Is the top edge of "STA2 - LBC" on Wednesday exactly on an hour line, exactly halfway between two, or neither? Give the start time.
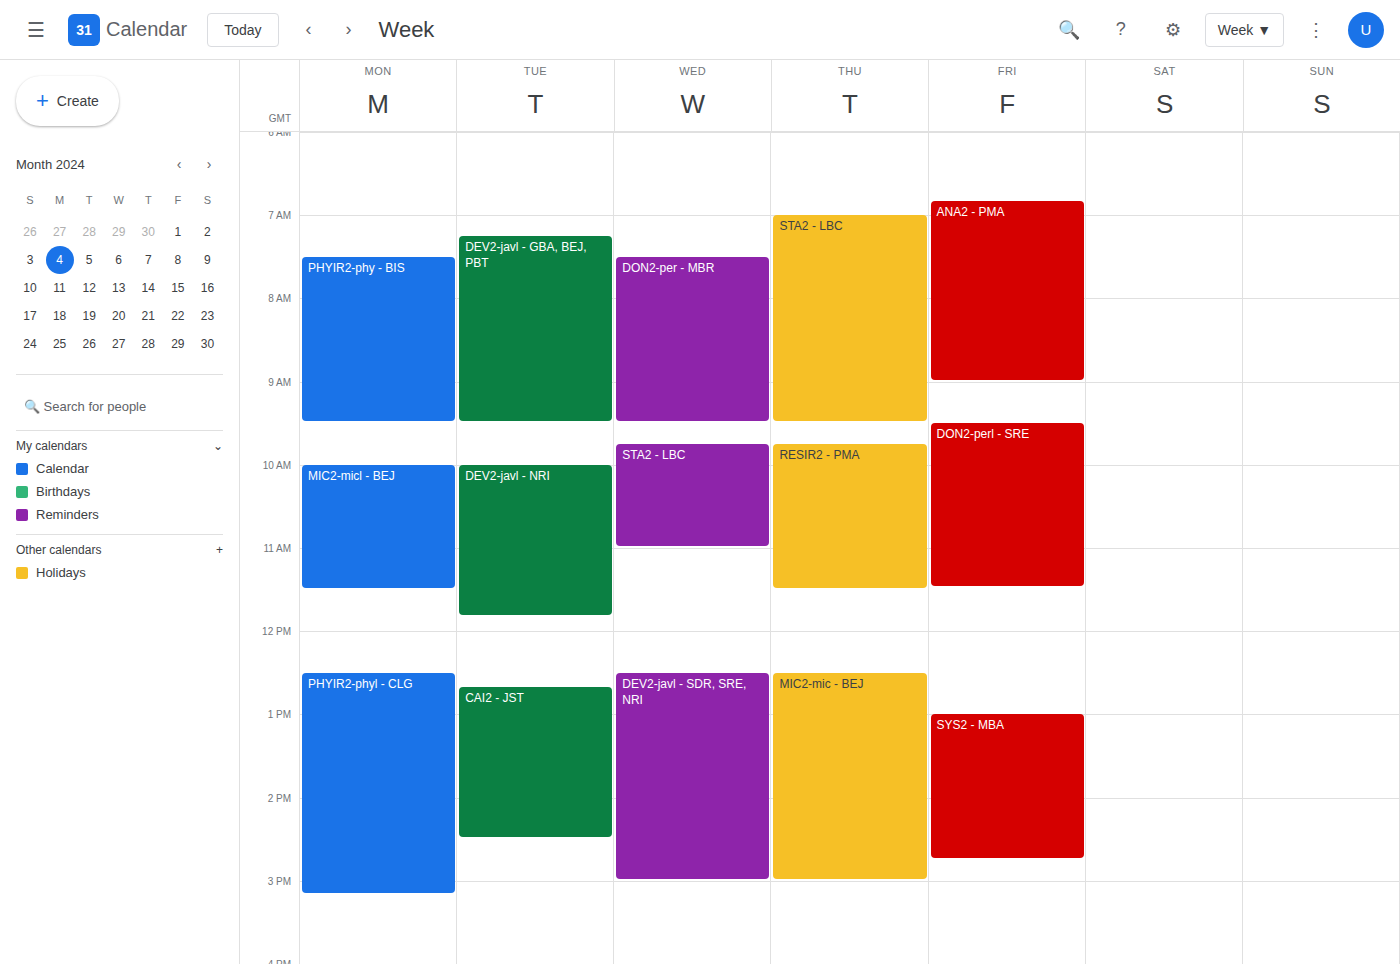
9:45 AM -- neither: three quarters of the way from the 9 AM line to the 10 AM line.